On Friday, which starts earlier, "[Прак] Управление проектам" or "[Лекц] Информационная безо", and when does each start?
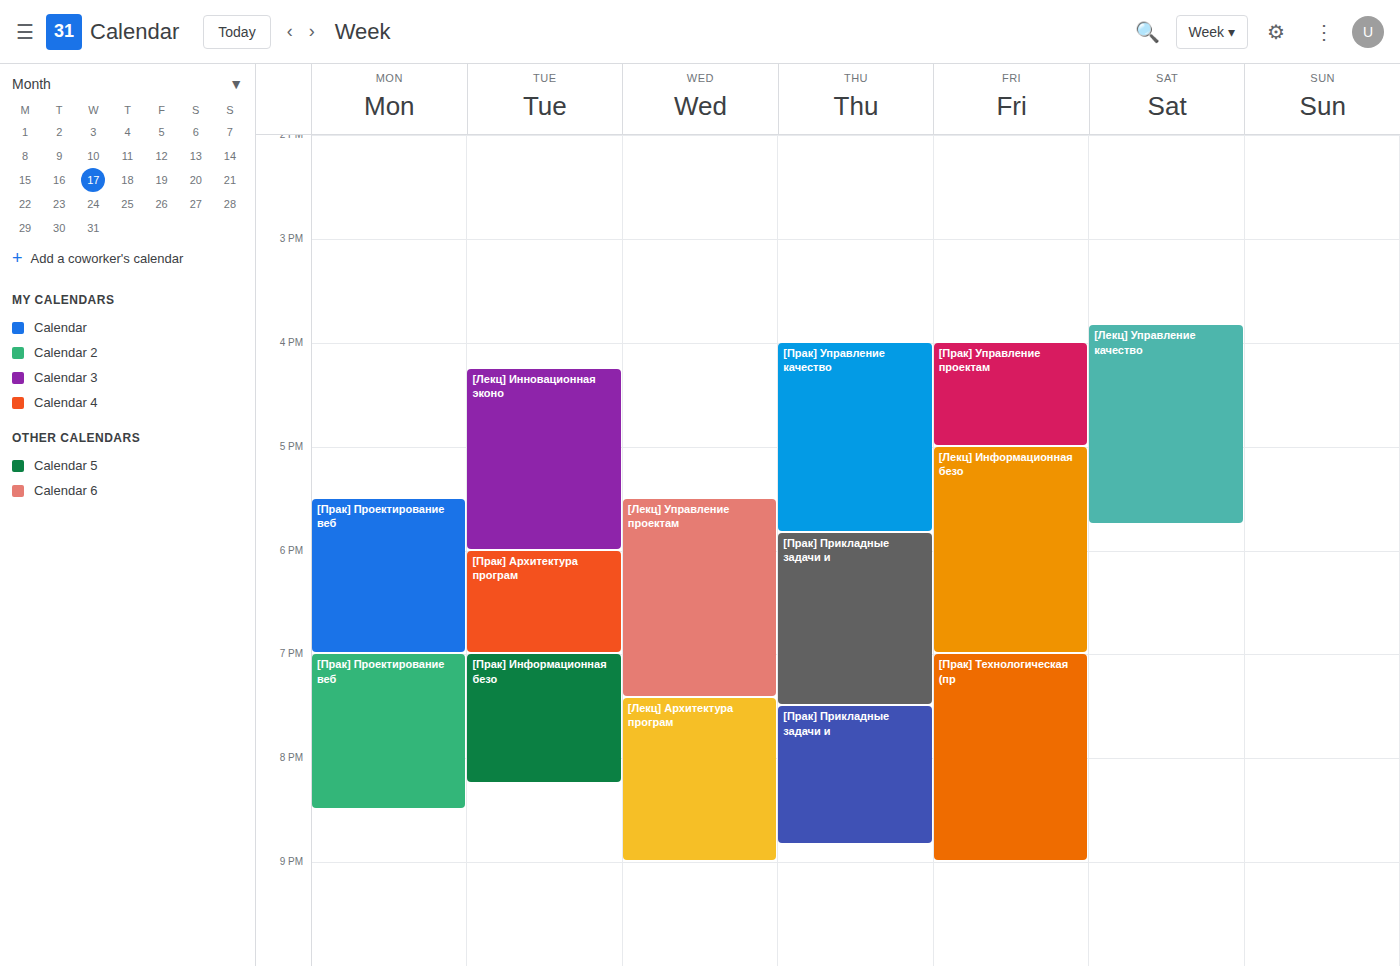
"[Прак] Управление проектам" 4:00 PM; "[Лекц] Информационная безо" 5:00 PM.